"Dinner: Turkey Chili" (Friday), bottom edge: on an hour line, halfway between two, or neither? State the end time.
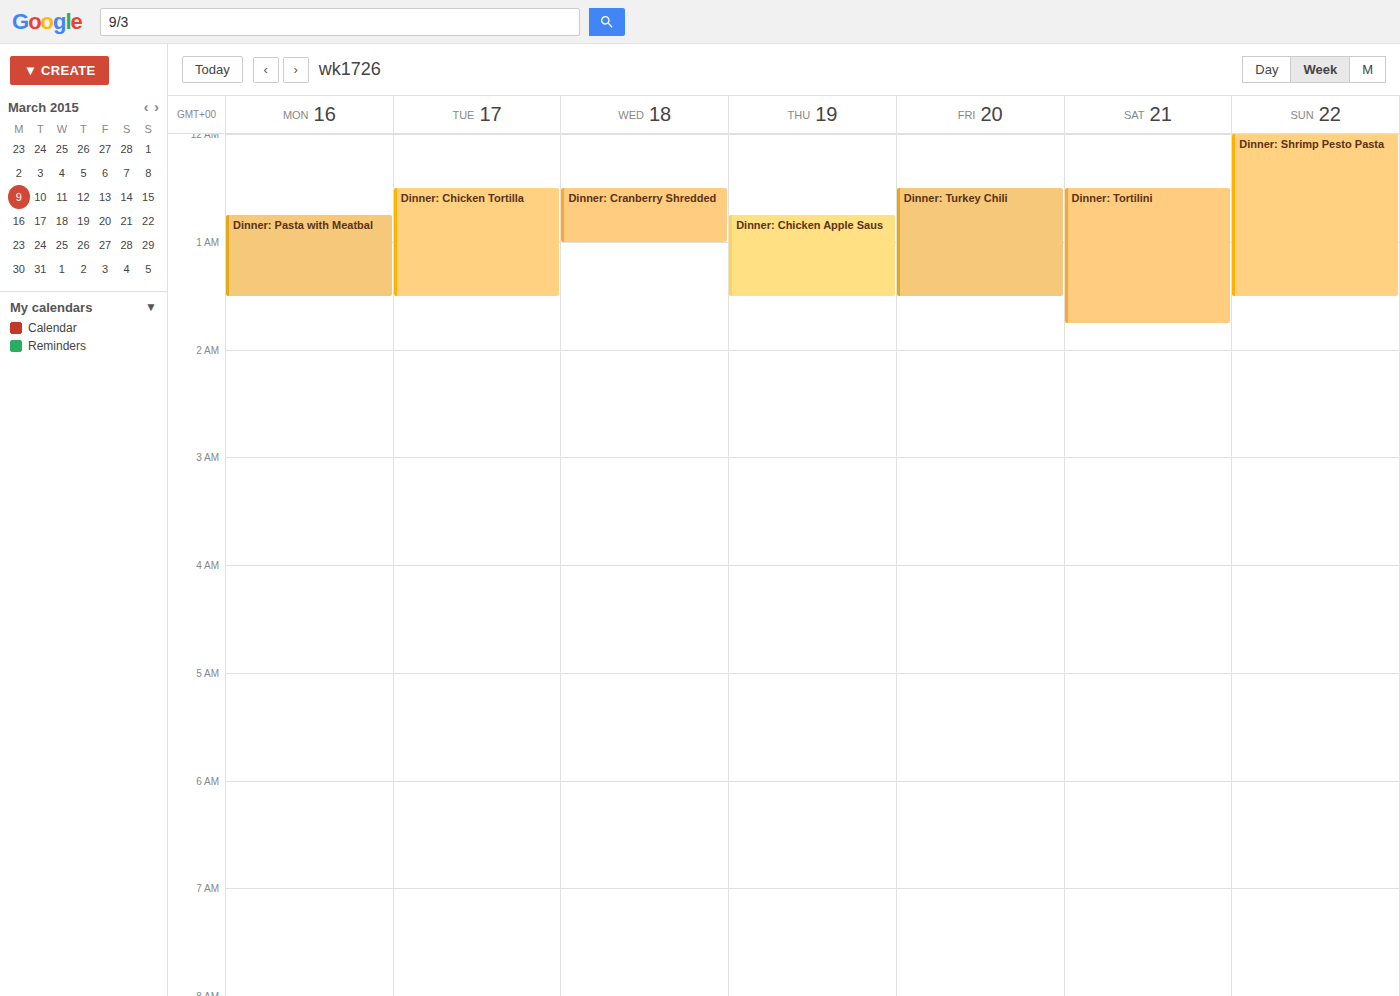
1:30 AM -- halfway between the 1 AM and 2 AM lines.